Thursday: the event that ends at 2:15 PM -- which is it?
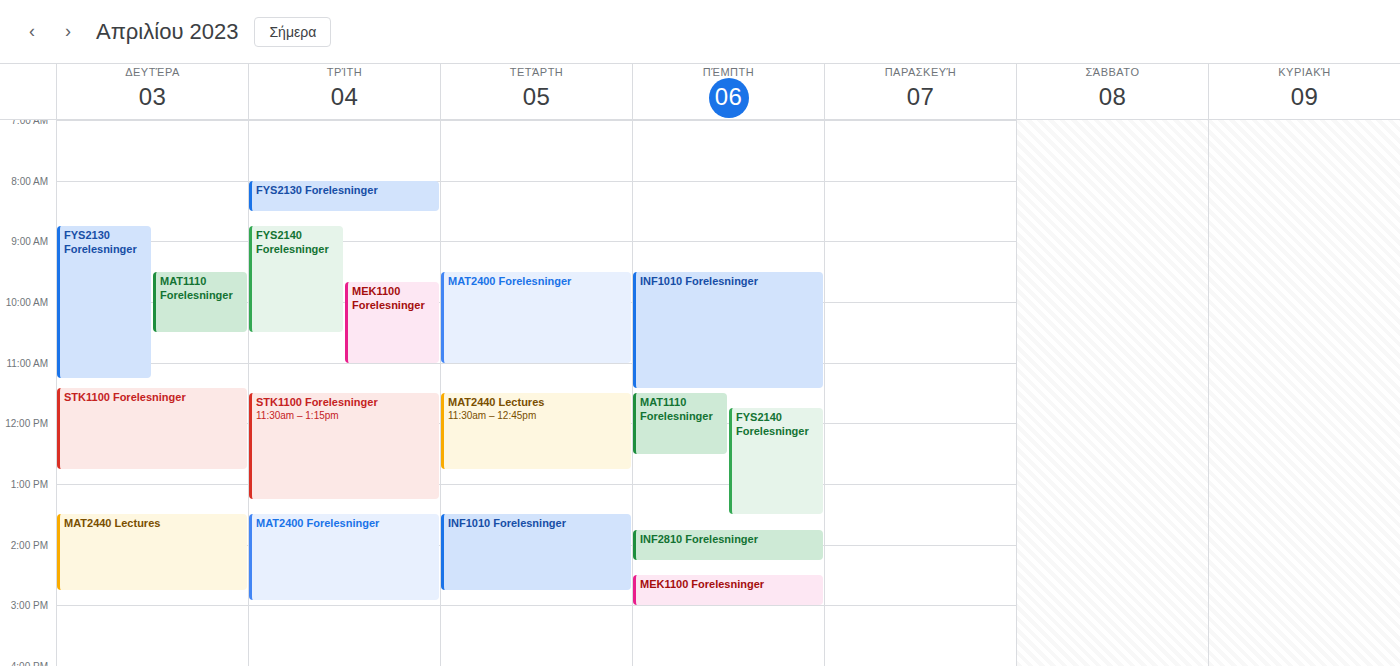
"INF2810 Forelesninger"